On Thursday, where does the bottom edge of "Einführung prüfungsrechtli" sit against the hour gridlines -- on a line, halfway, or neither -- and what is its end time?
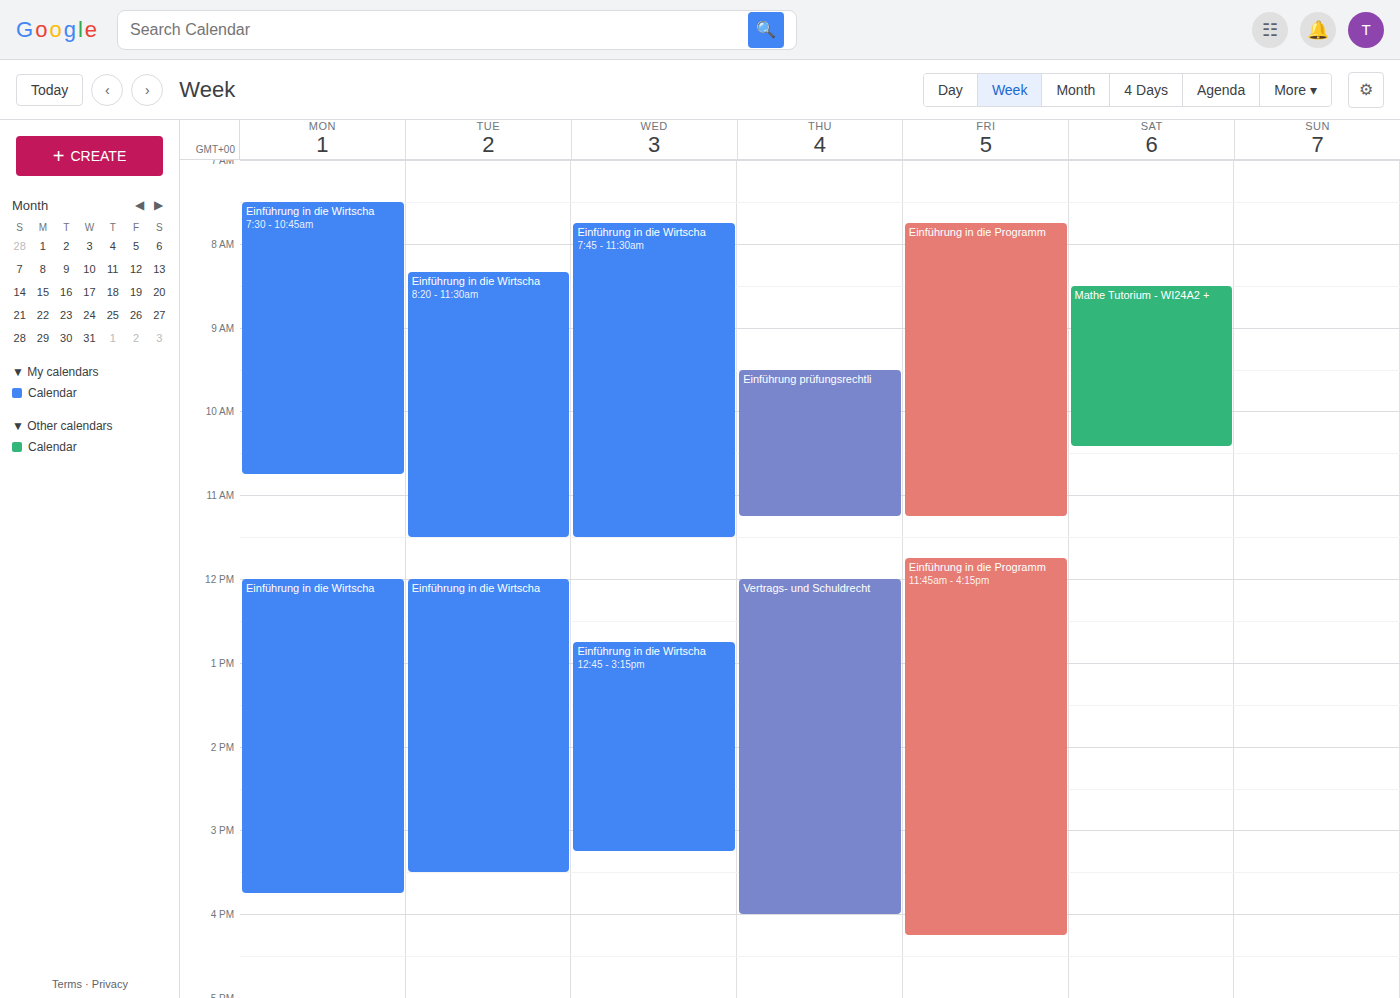
11:15 AM -- neither: a quarter of the way from the 11 AM line to the 12 PM line.